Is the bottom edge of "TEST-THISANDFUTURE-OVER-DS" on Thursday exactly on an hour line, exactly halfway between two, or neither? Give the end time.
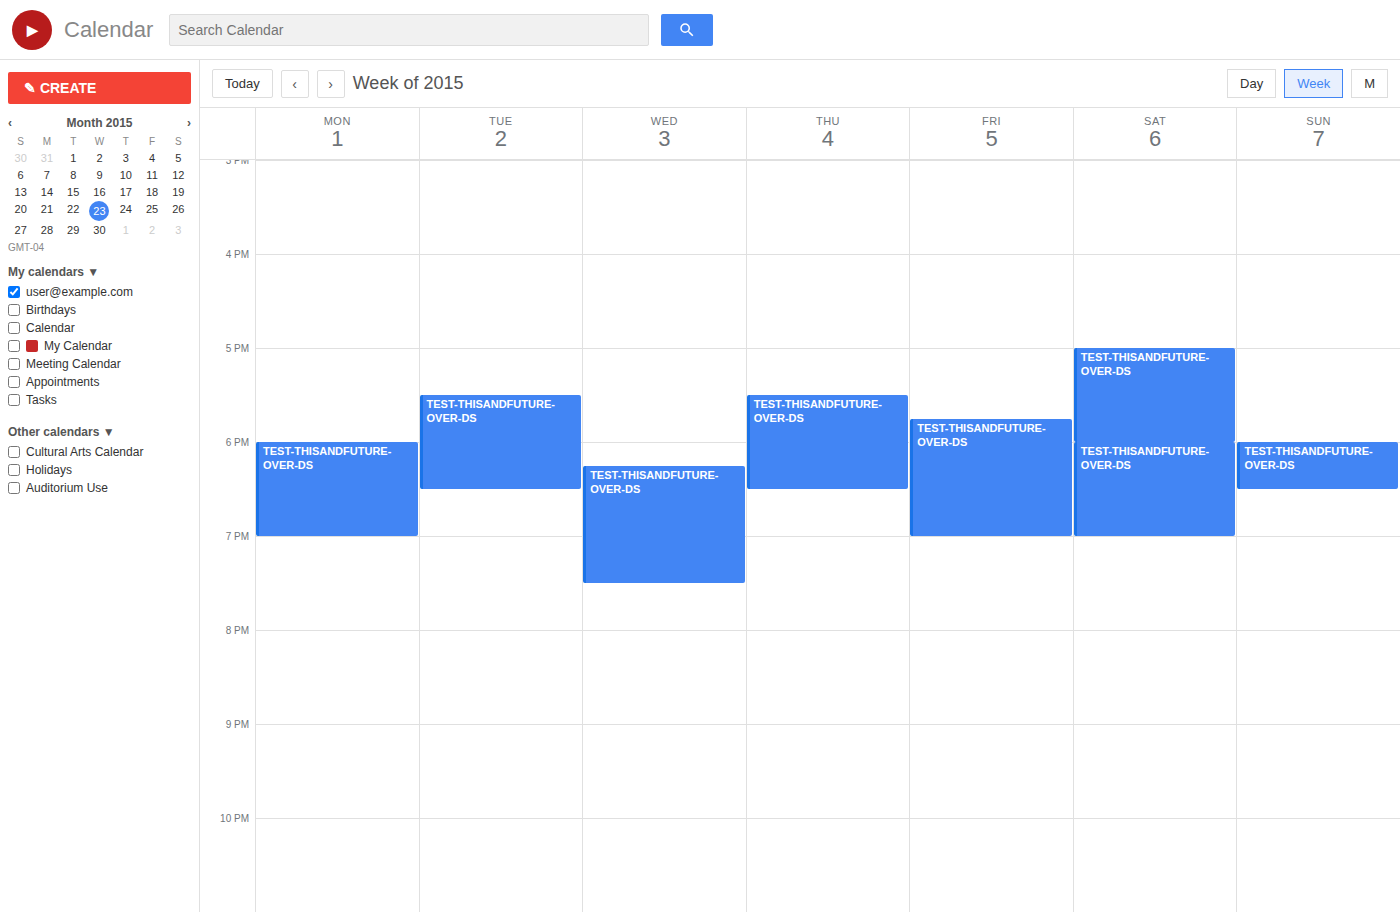
6:30 PM -- halfway between the 6 PM and 7 PM lines.